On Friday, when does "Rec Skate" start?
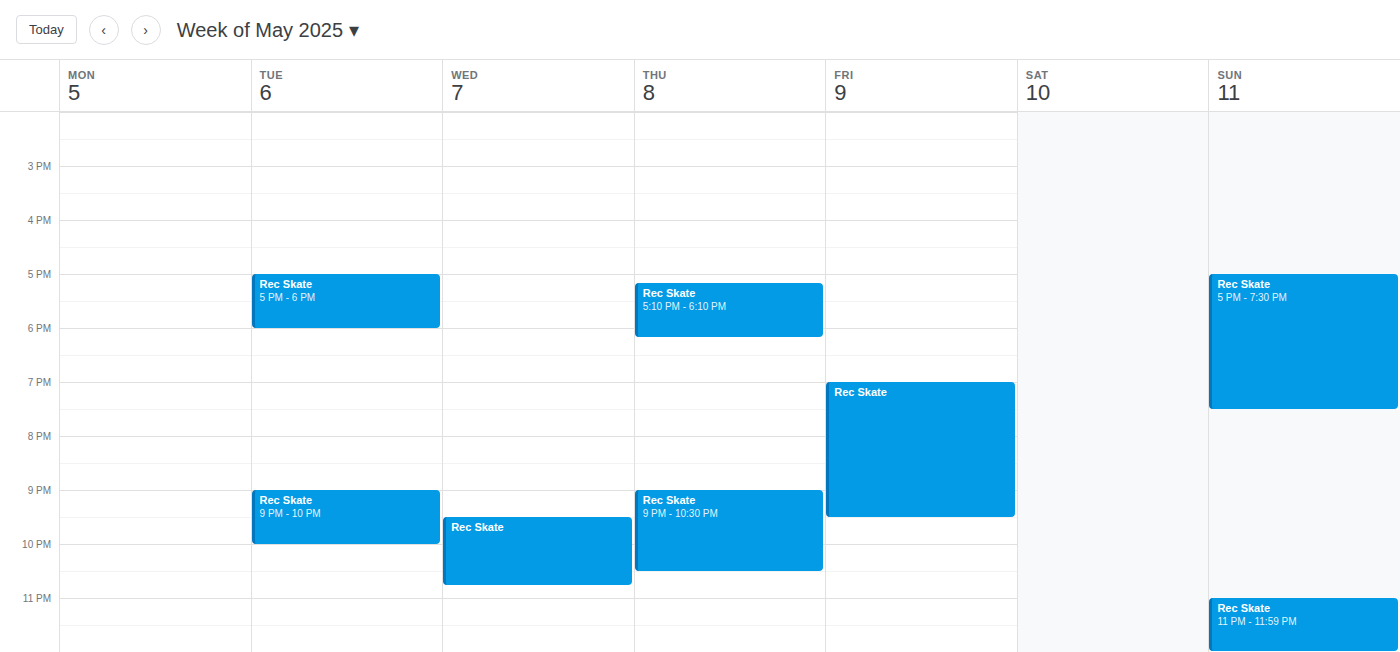
19:00